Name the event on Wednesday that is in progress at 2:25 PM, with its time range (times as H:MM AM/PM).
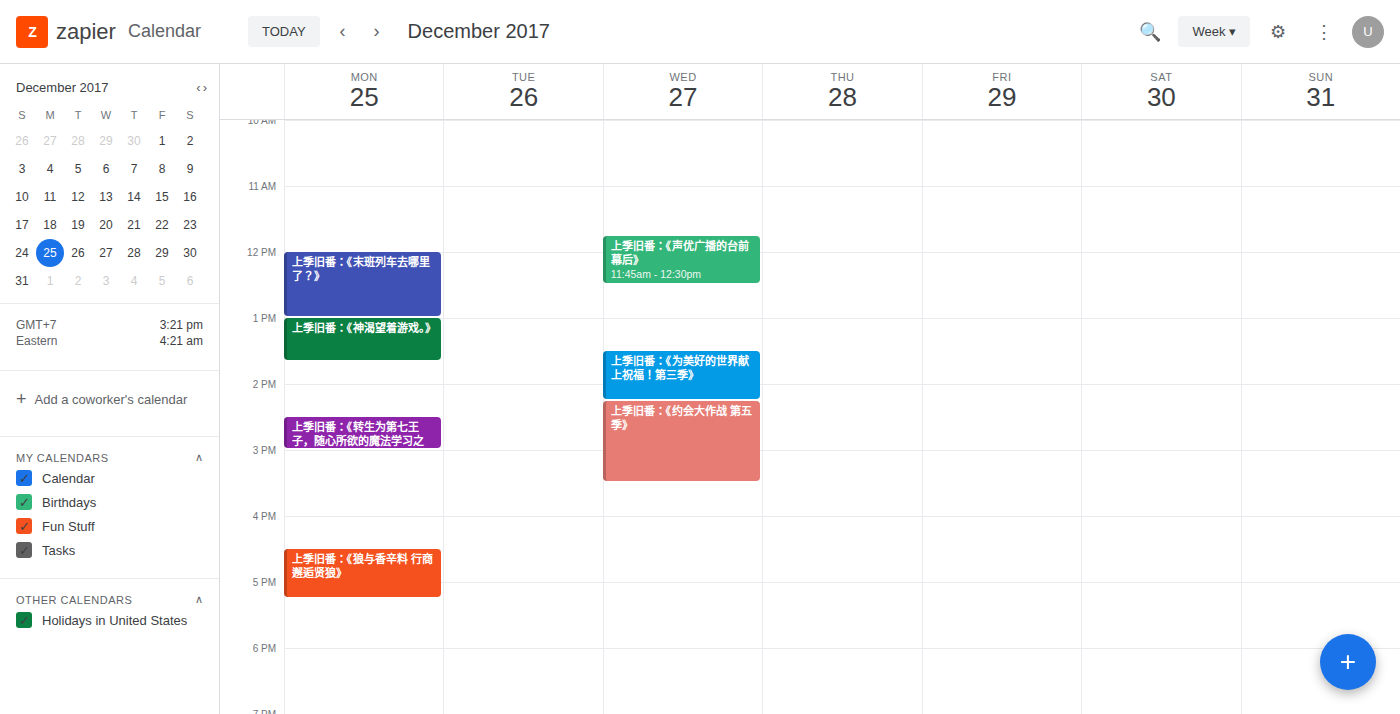
"上季旧番：《约会大作战 第五季》", 2:15 PM to 3:30 PM